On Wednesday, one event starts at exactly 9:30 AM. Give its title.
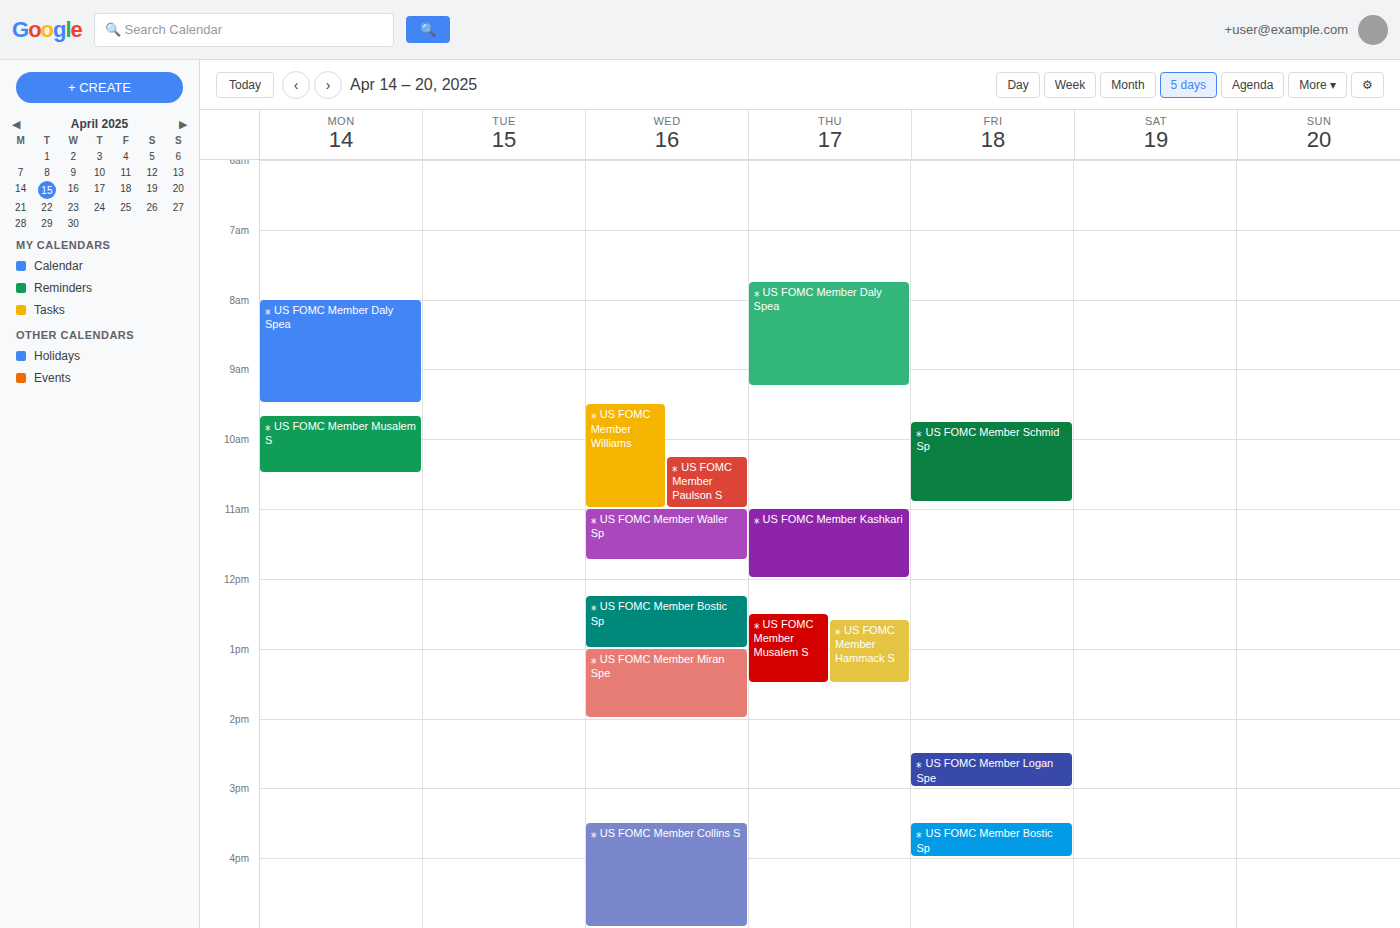
"⁎ US FOMC Member Williams"